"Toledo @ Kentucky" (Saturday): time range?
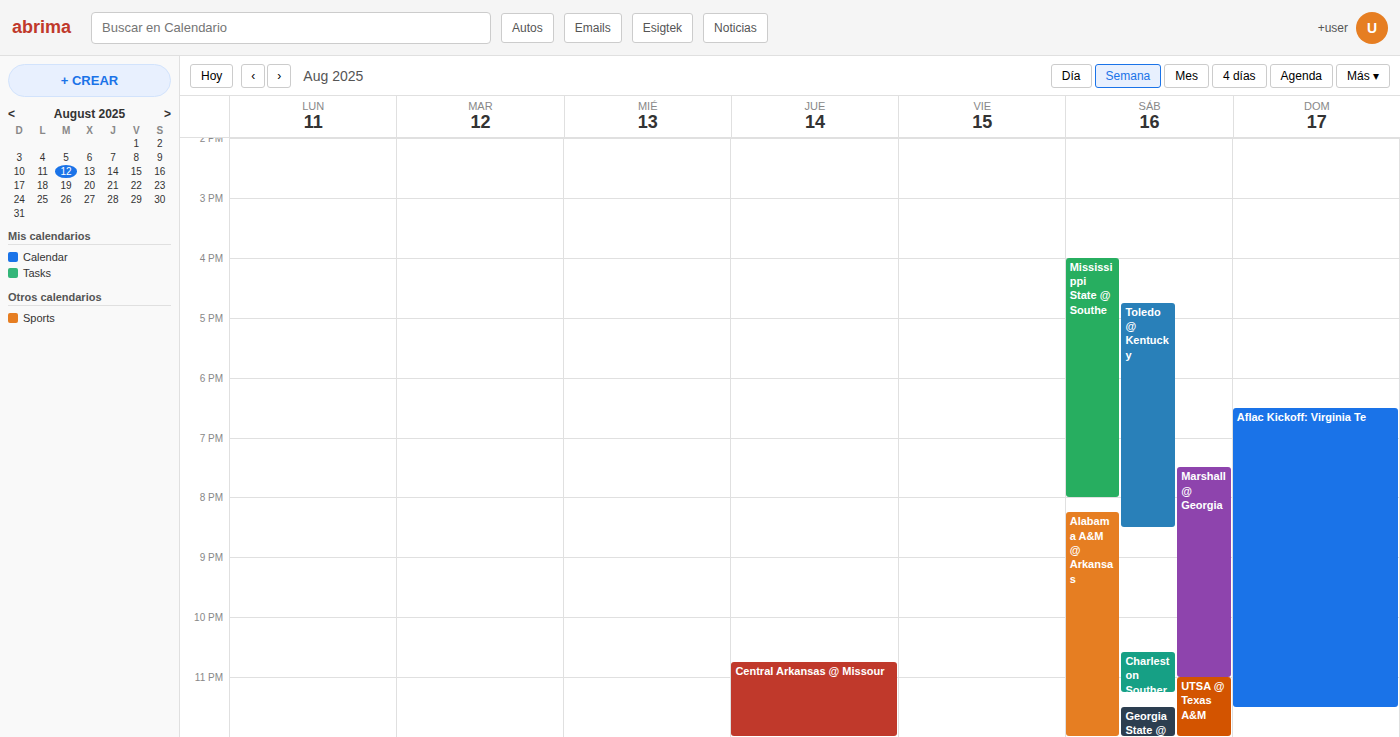
4:45 PM to 8:30 PM